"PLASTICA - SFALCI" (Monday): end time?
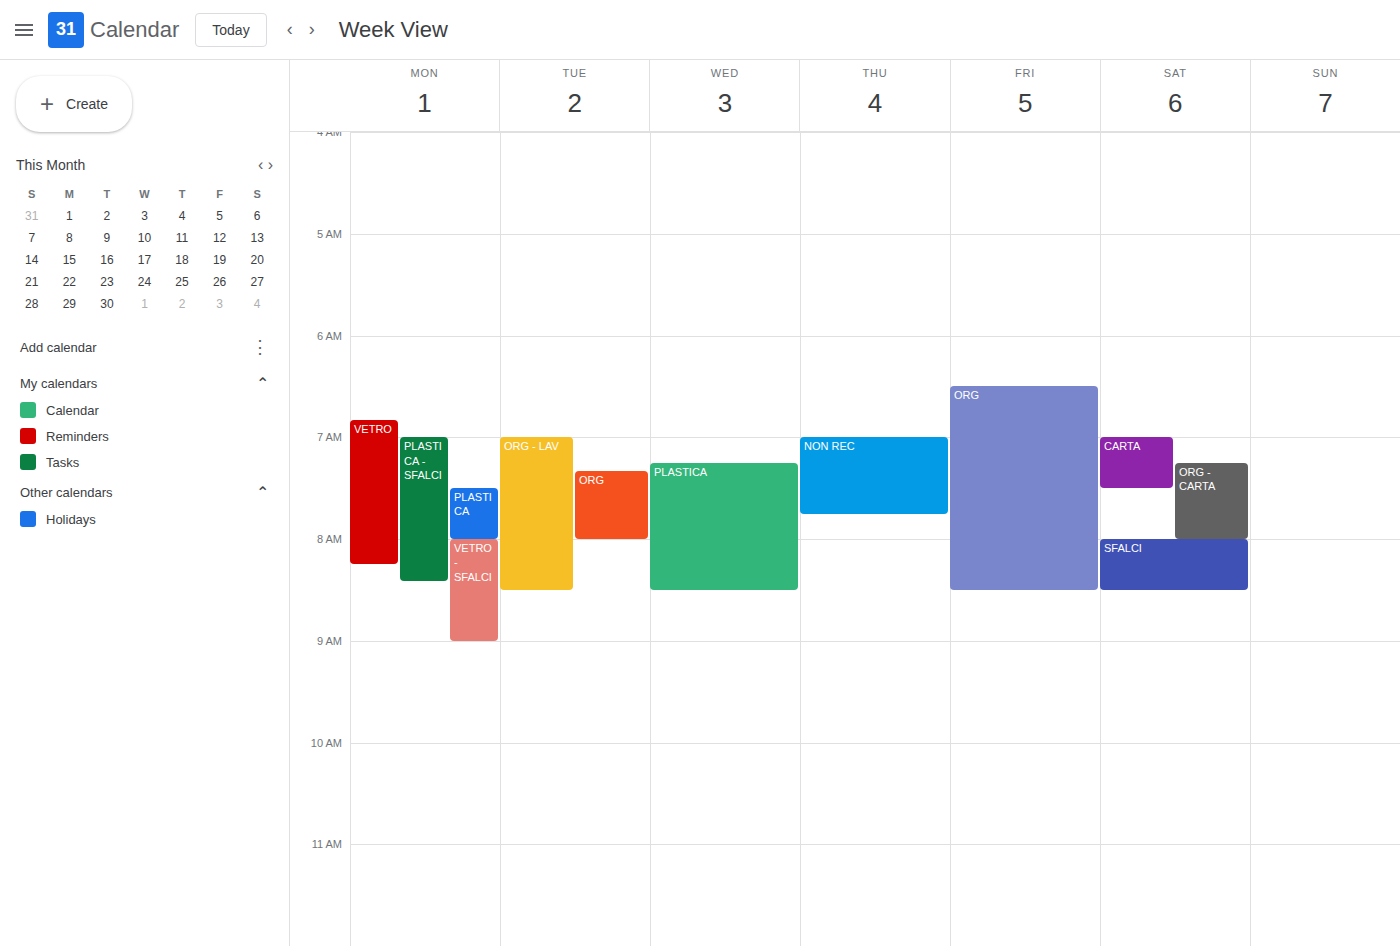
8:25 AM